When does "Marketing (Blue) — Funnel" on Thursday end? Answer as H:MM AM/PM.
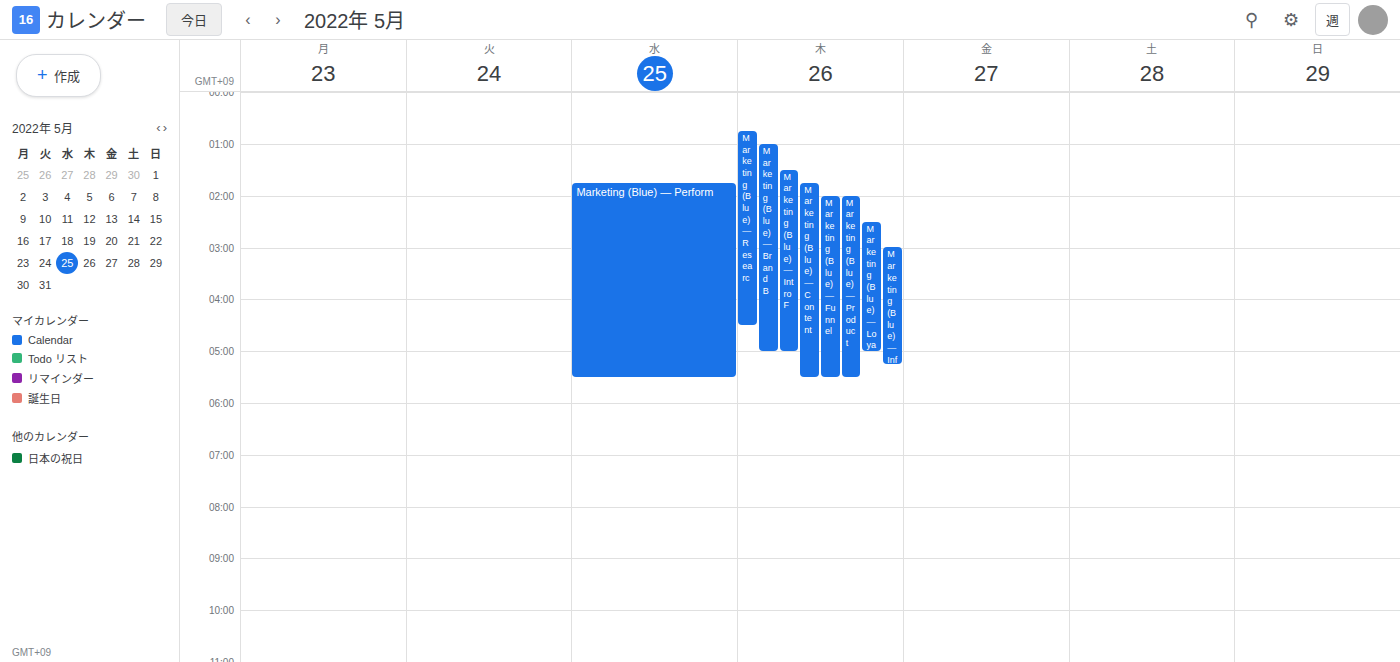
5:30 AM